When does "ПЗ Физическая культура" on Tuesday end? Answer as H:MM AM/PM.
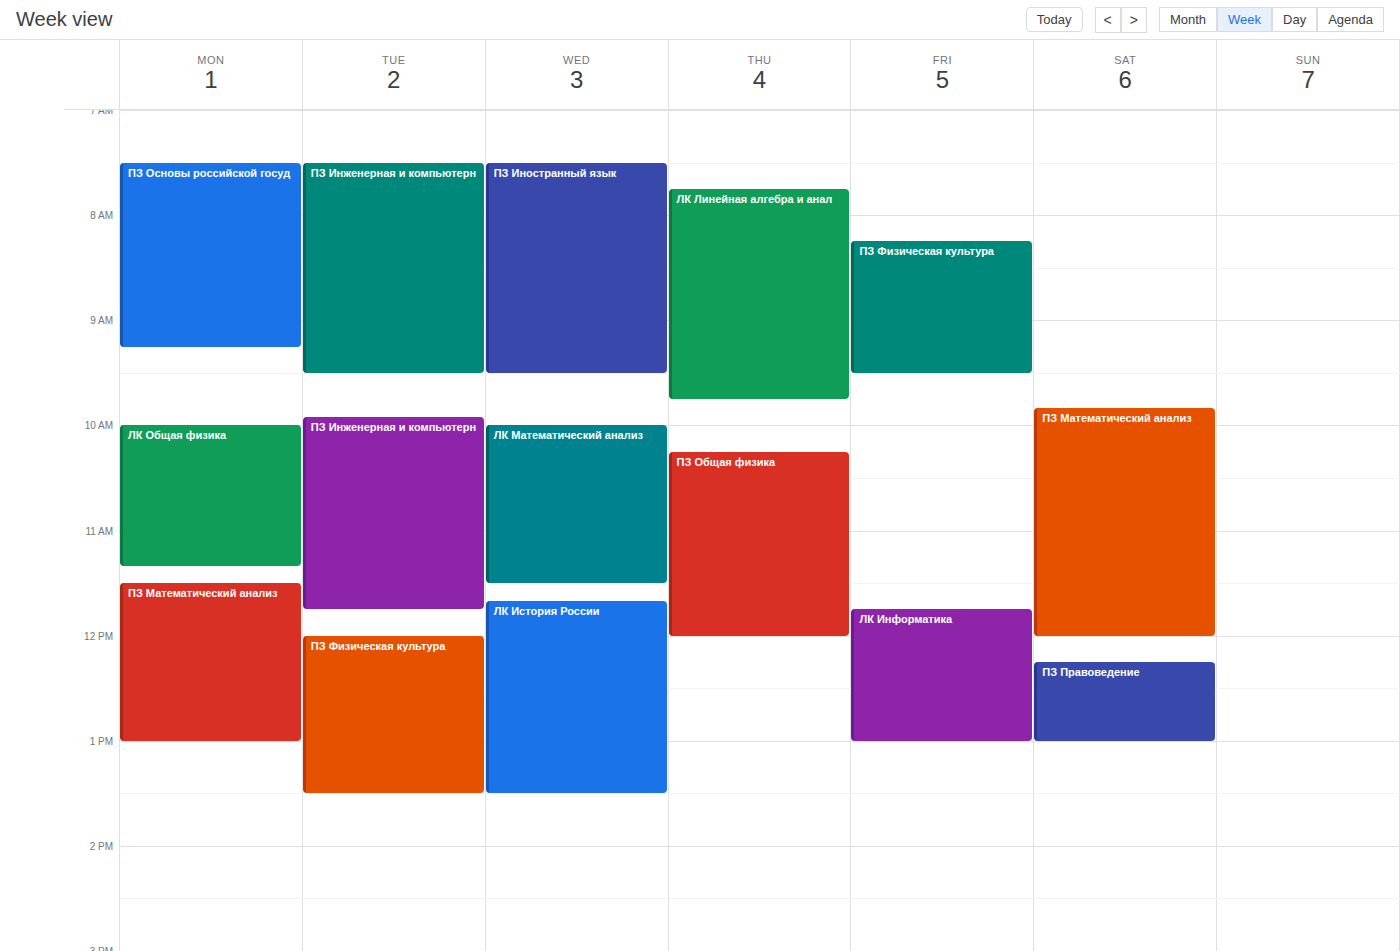
1:30 PM